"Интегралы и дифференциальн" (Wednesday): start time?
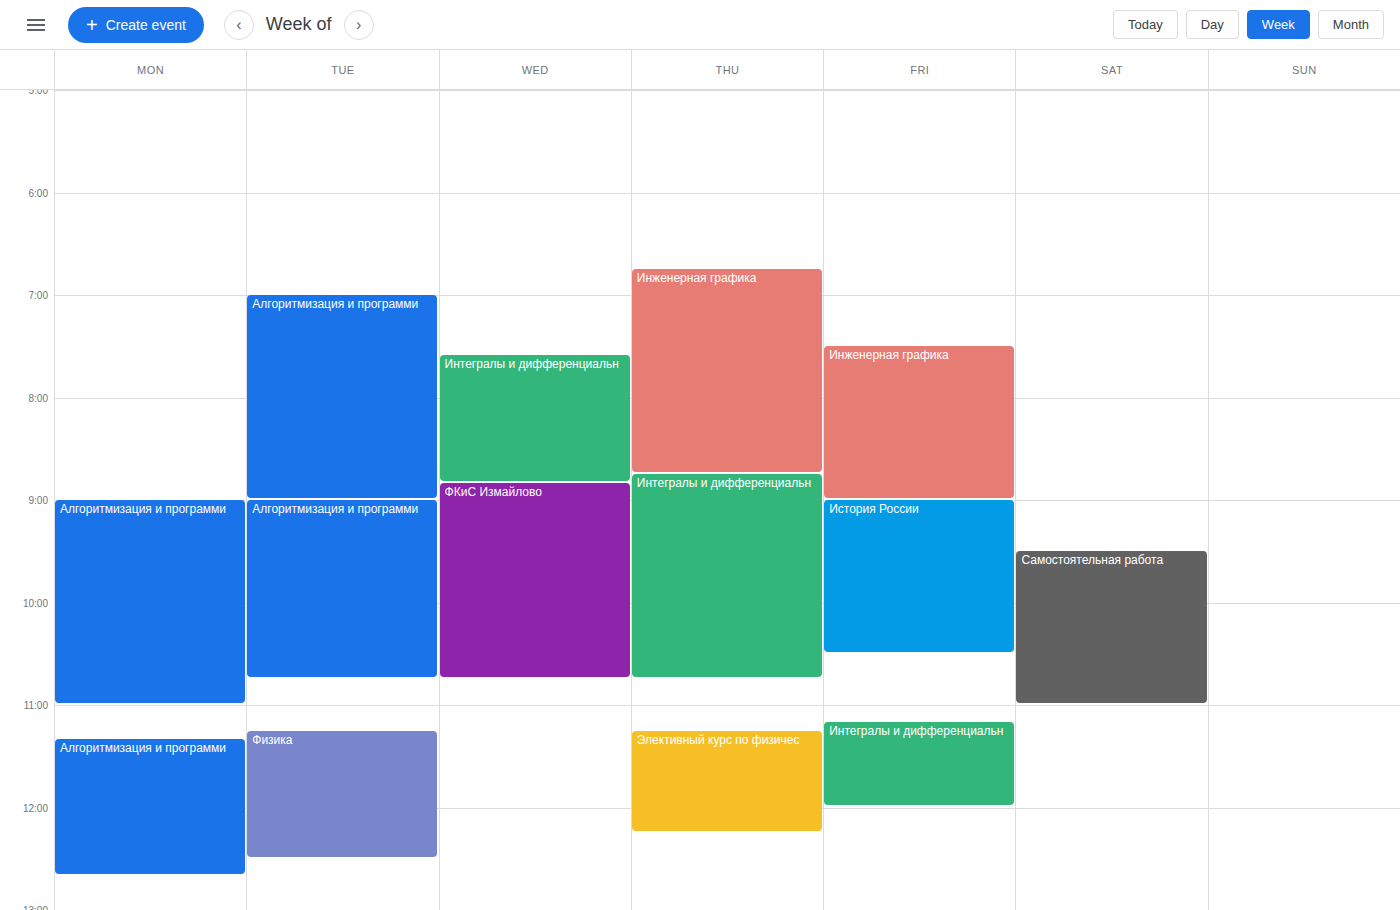
07:35